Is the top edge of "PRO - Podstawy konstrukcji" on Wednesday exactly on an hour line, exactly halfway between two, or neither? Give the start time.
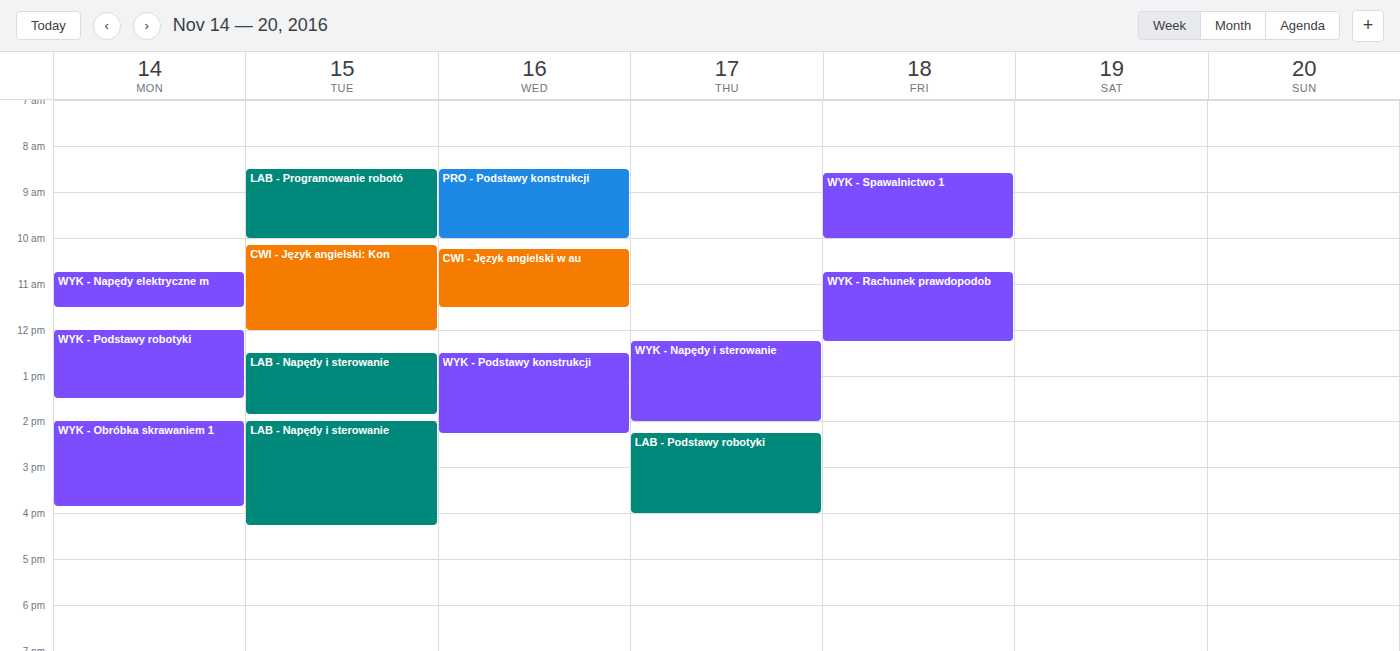
8:30 AM -- halfway between the 8 AM and 9 AM lines.